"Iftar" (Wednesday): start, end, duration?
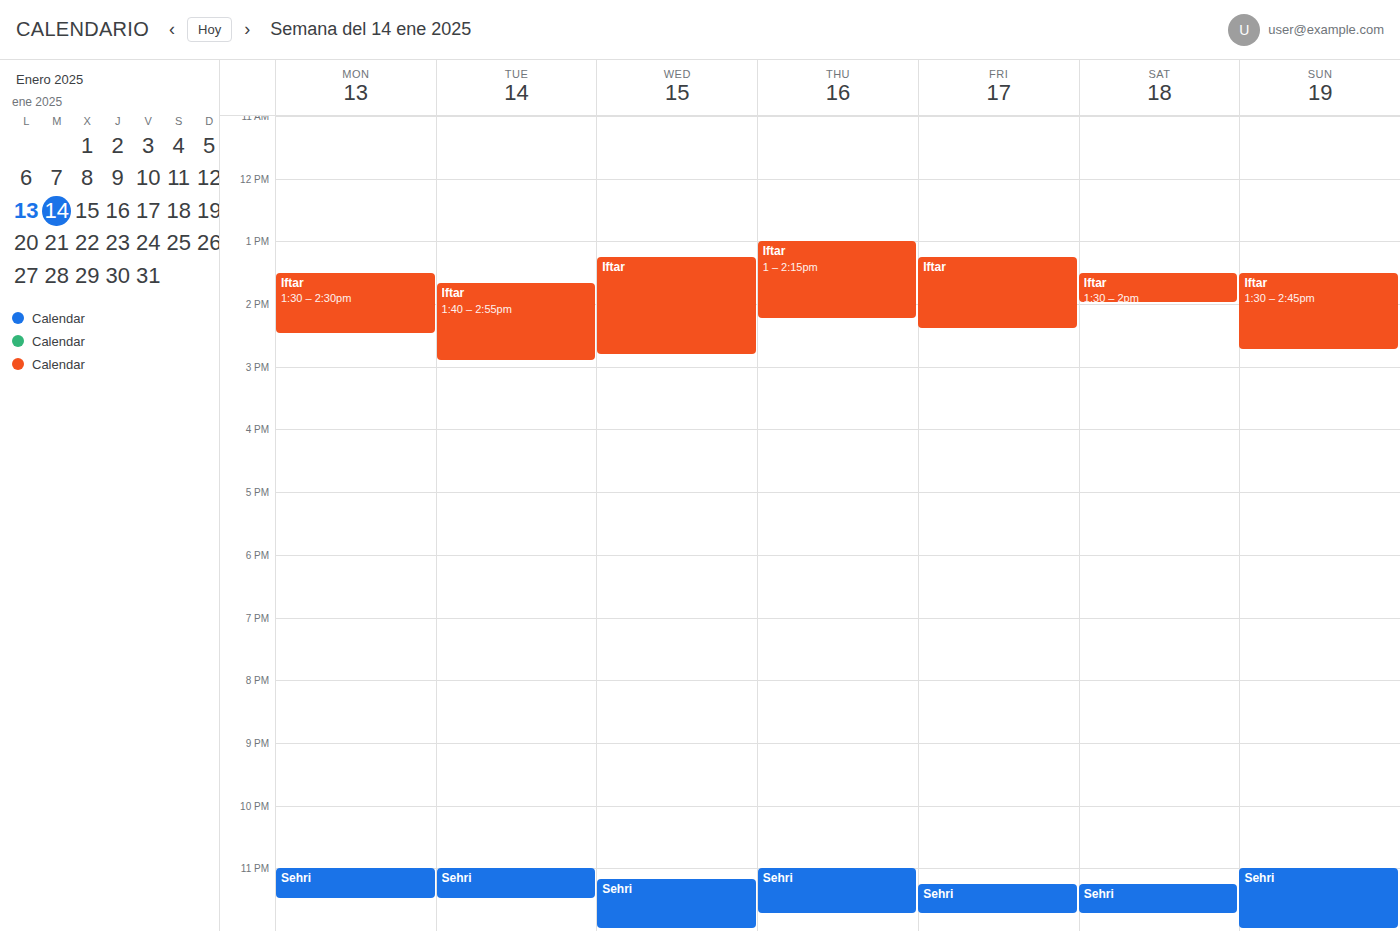
1:15 PM to 2:50 PM, 1 hour 35 minutes